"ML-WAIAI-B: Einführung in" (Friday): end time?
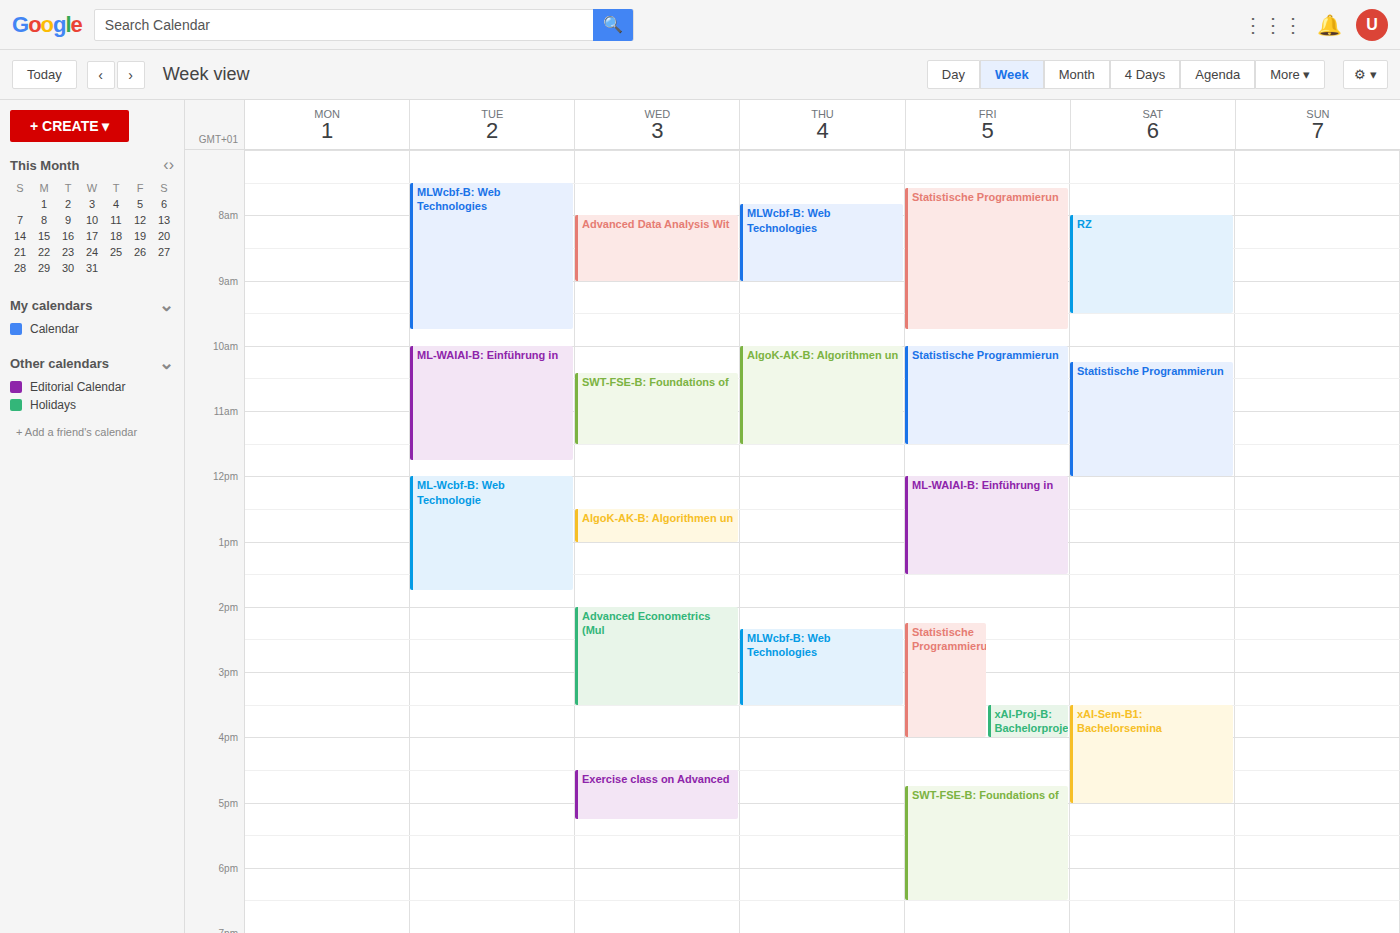
1:30 PM